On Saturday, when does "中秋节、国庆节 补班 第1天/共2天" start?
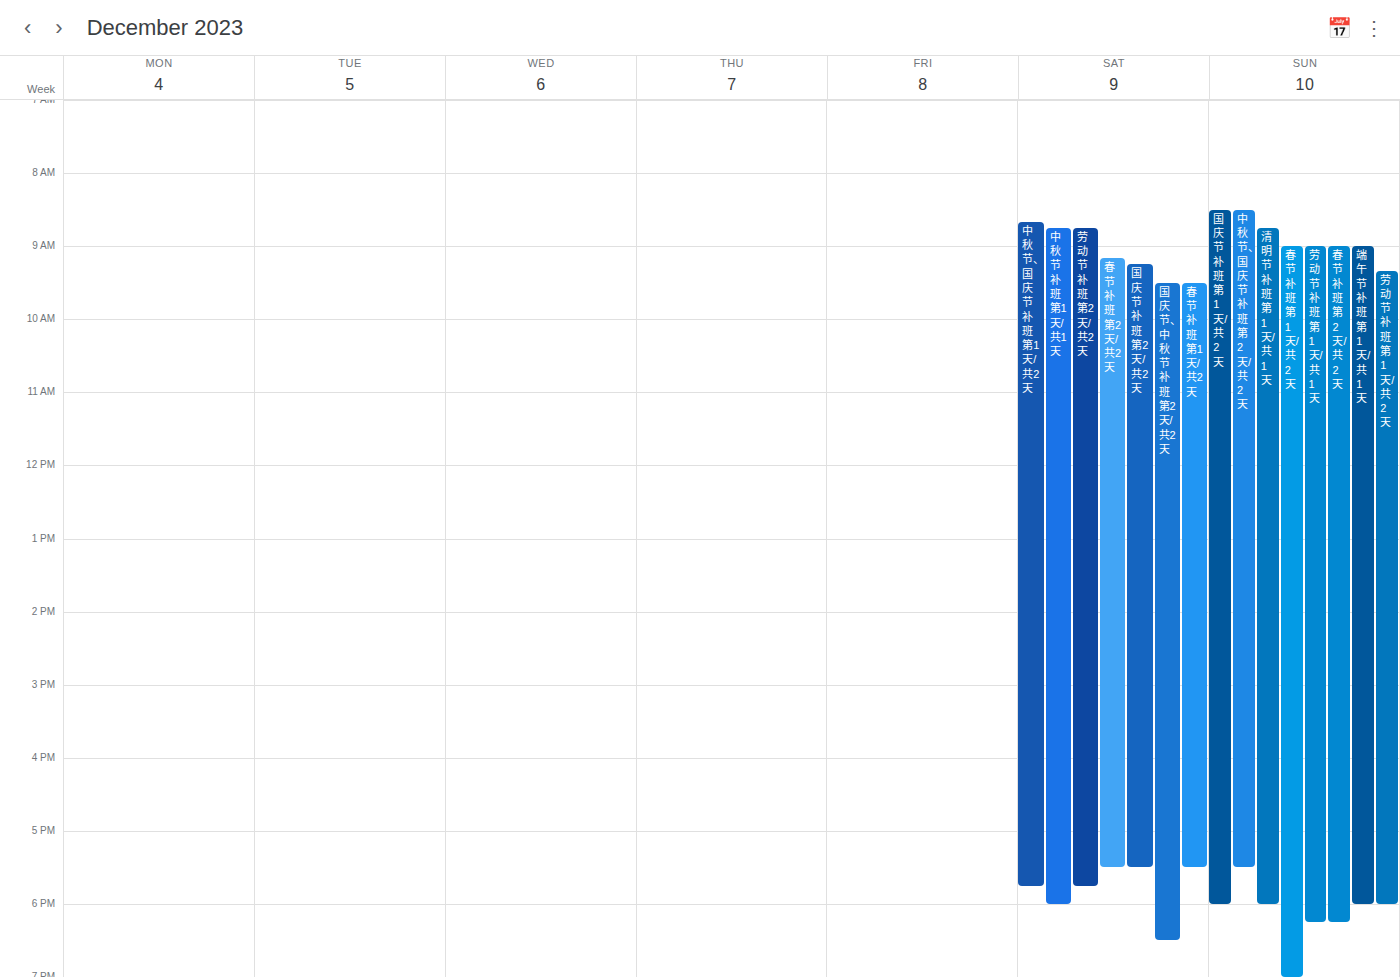
8:40 AM